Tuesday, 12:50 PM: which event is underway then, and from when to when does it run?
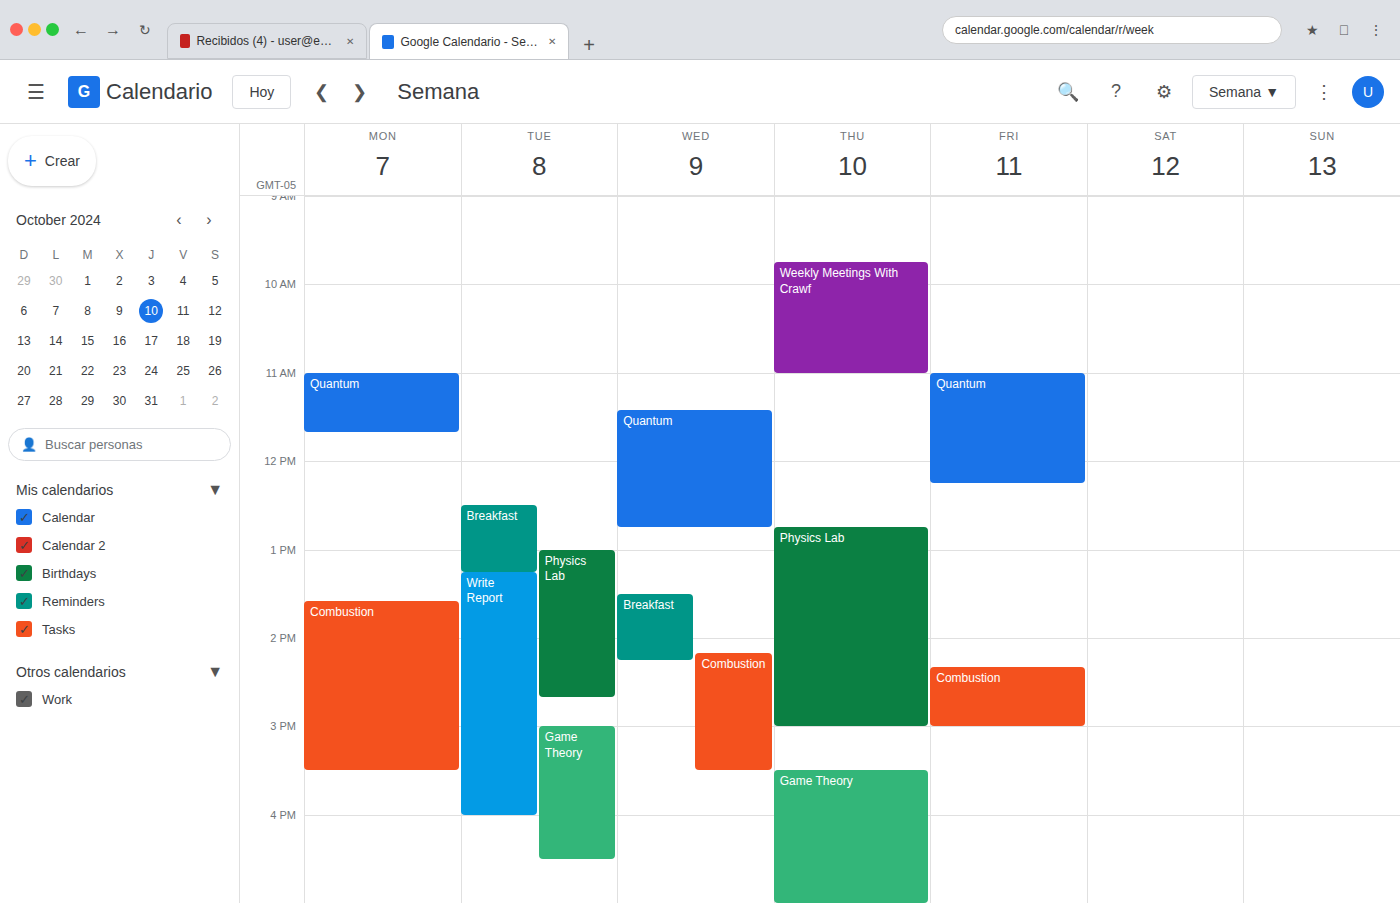
"Breakfast", 12:30 PM to 1:15 PM